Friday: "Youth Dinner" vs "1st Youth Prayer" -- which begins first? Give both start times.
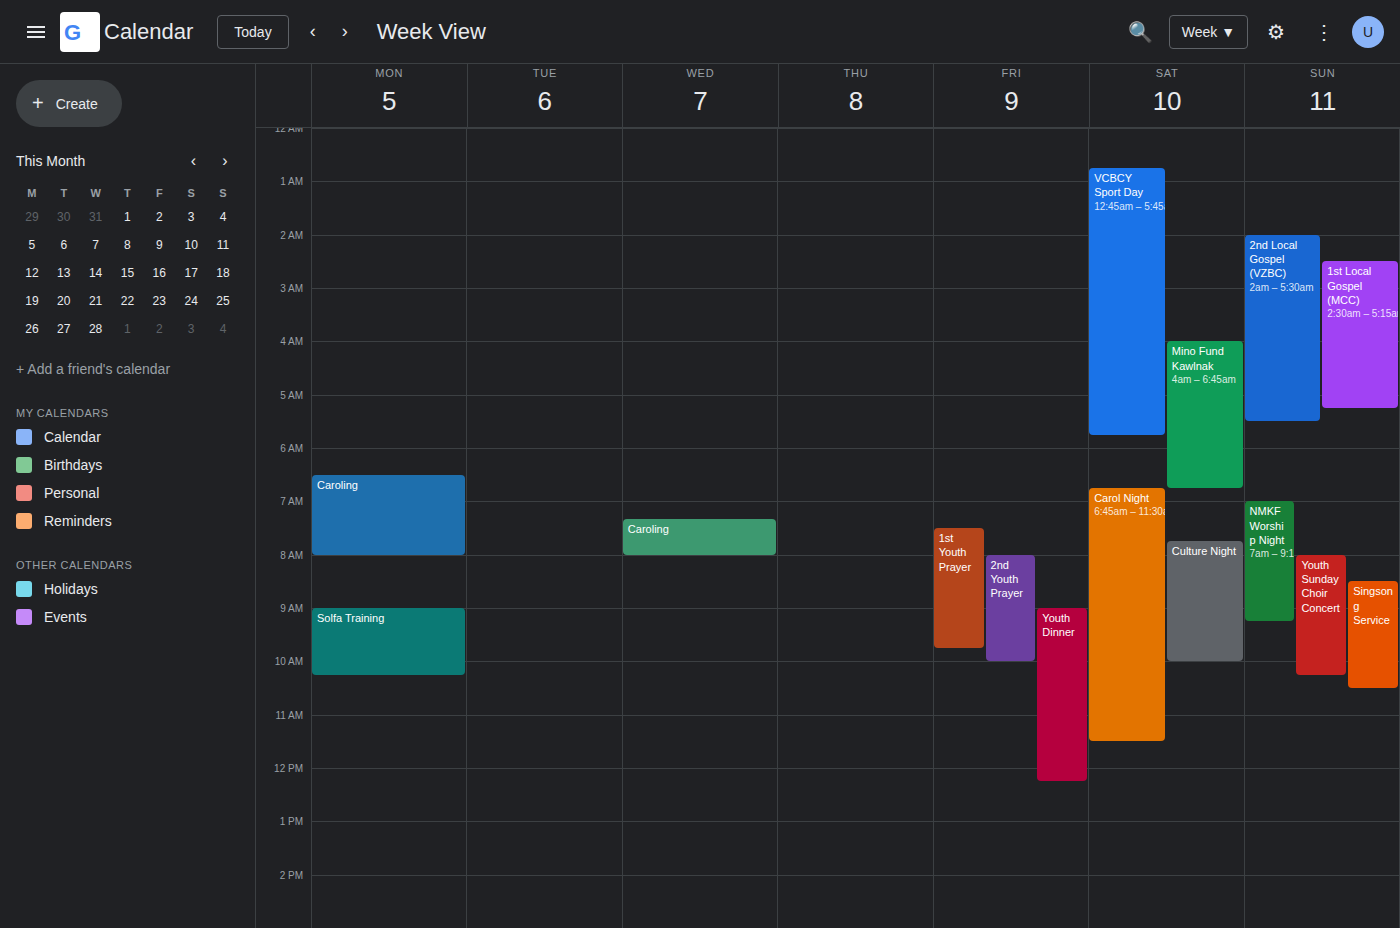
"1st Youth Prayer" 7:30 AM; "Youth Dinner" 9:00 AM.